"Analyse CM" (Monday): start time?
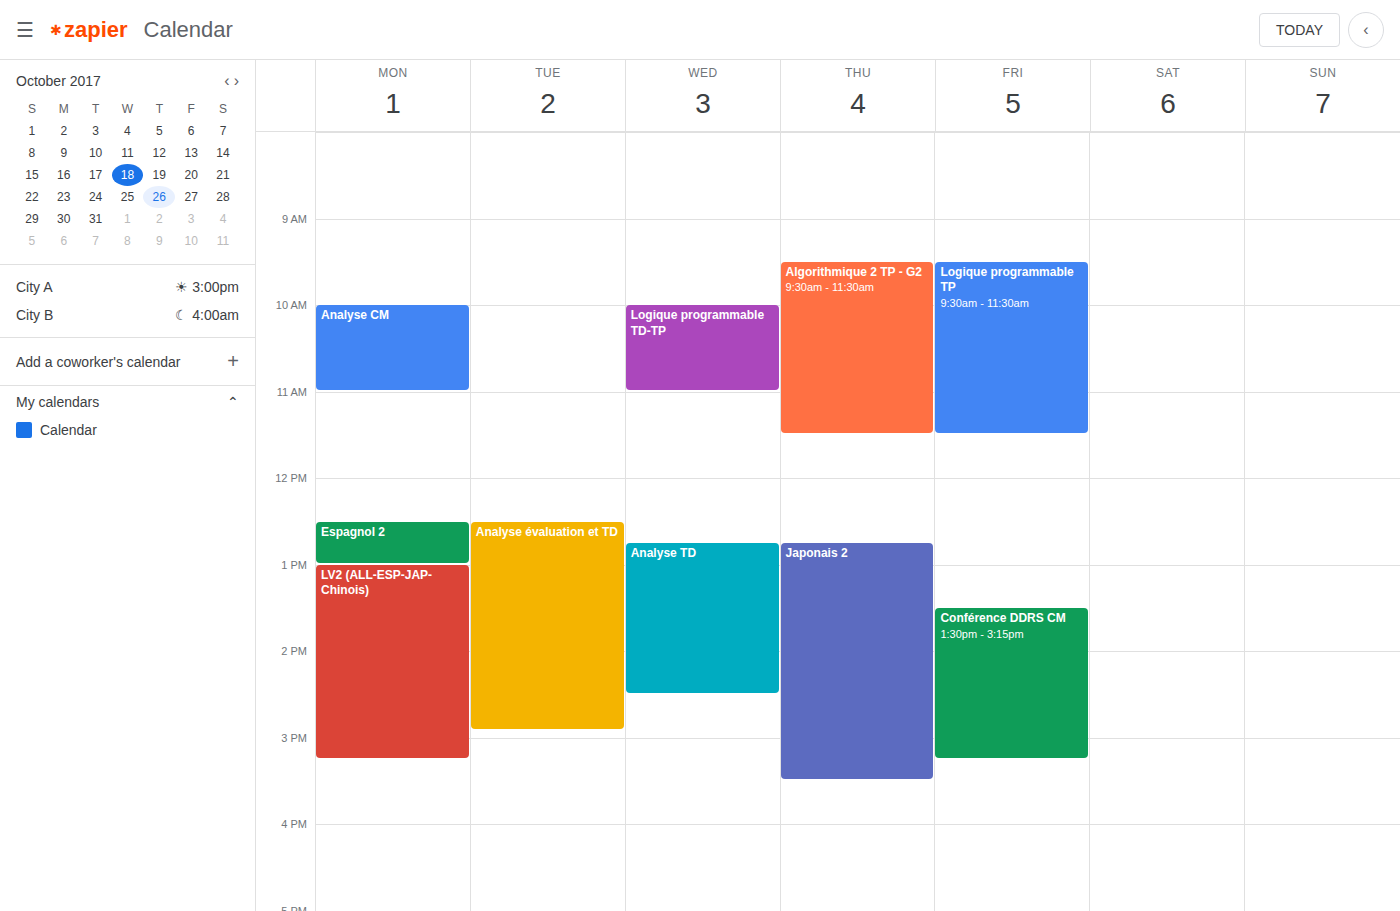
10:00 AM